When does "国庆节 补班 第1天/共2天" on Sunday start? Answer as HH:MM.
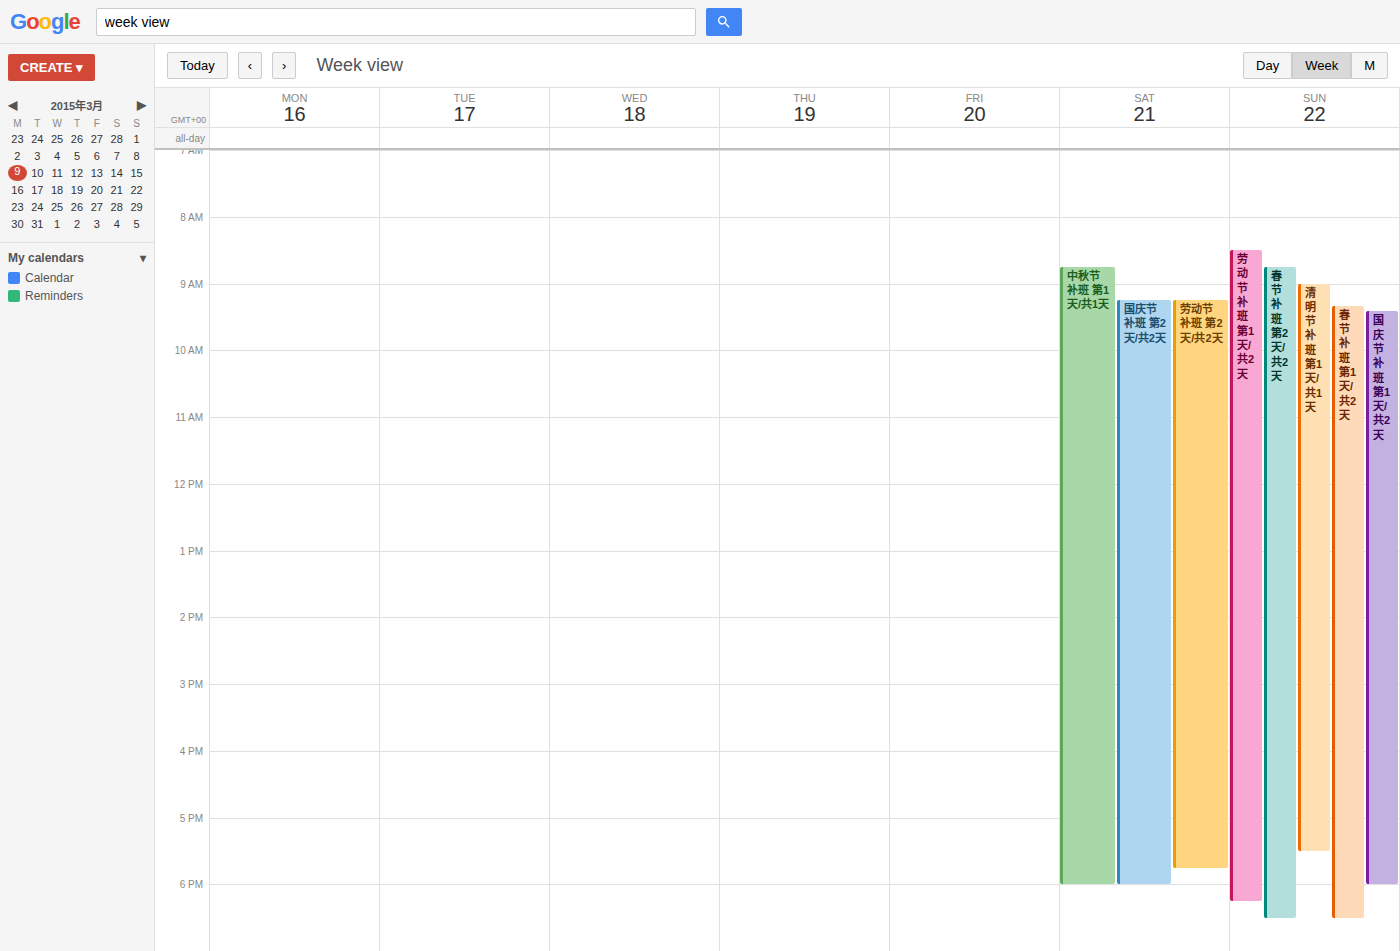
09:25